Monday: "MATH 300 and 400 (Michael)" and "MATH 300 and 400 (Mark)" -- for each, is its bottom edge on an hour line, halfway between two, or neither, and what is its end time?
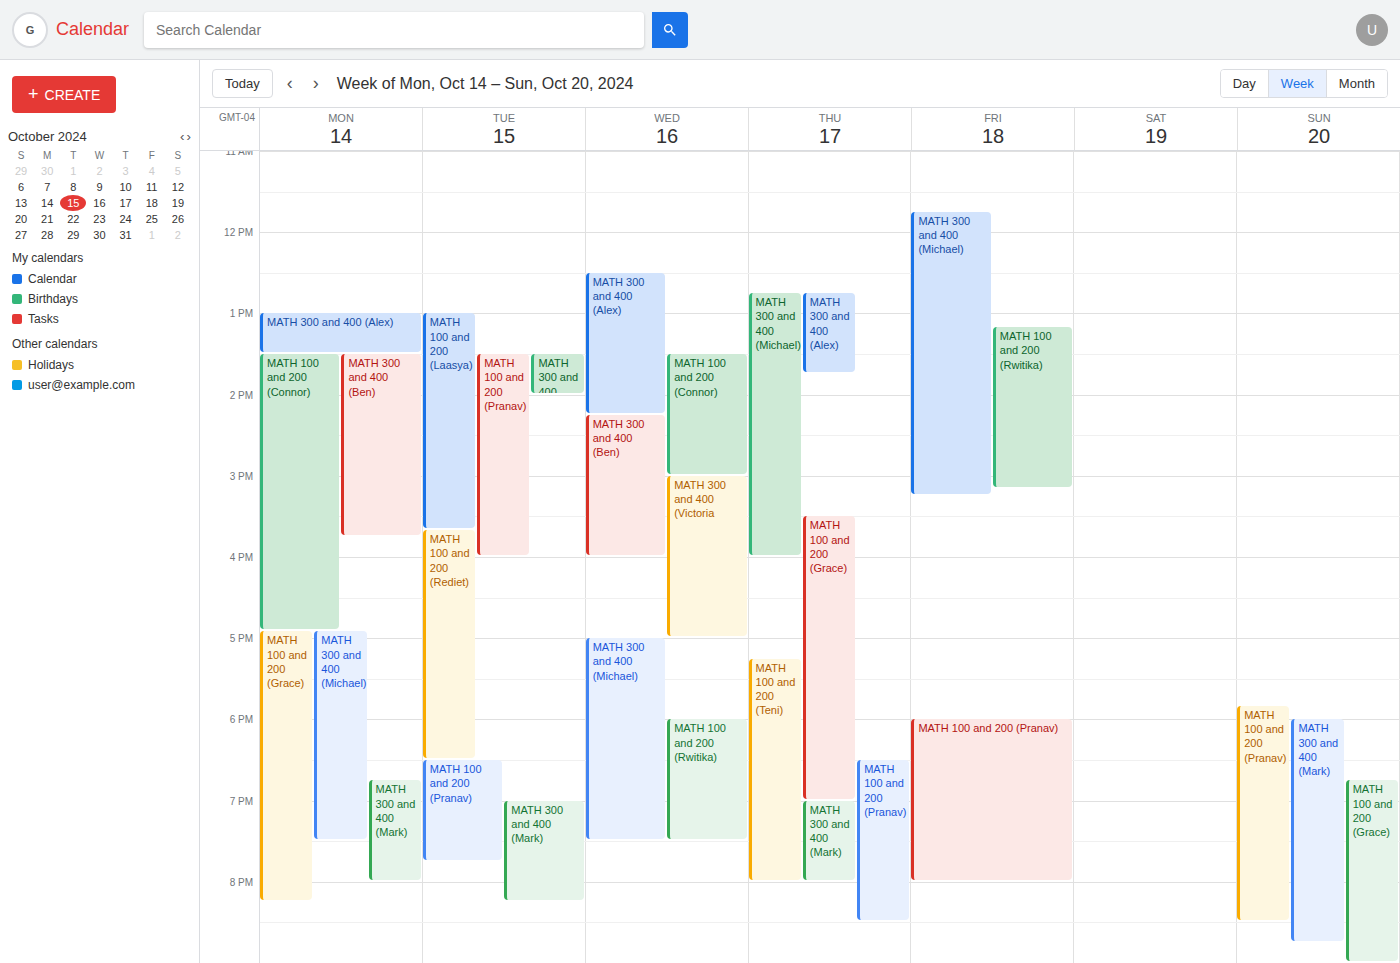
"MATH 300 and 400 (Michael)": 7:30 PM, halfway between the 7 PM and 8 PM lines. "MATH 300 and 400 (Mark)": 8:00 PM, exactly on the 8 PM line.